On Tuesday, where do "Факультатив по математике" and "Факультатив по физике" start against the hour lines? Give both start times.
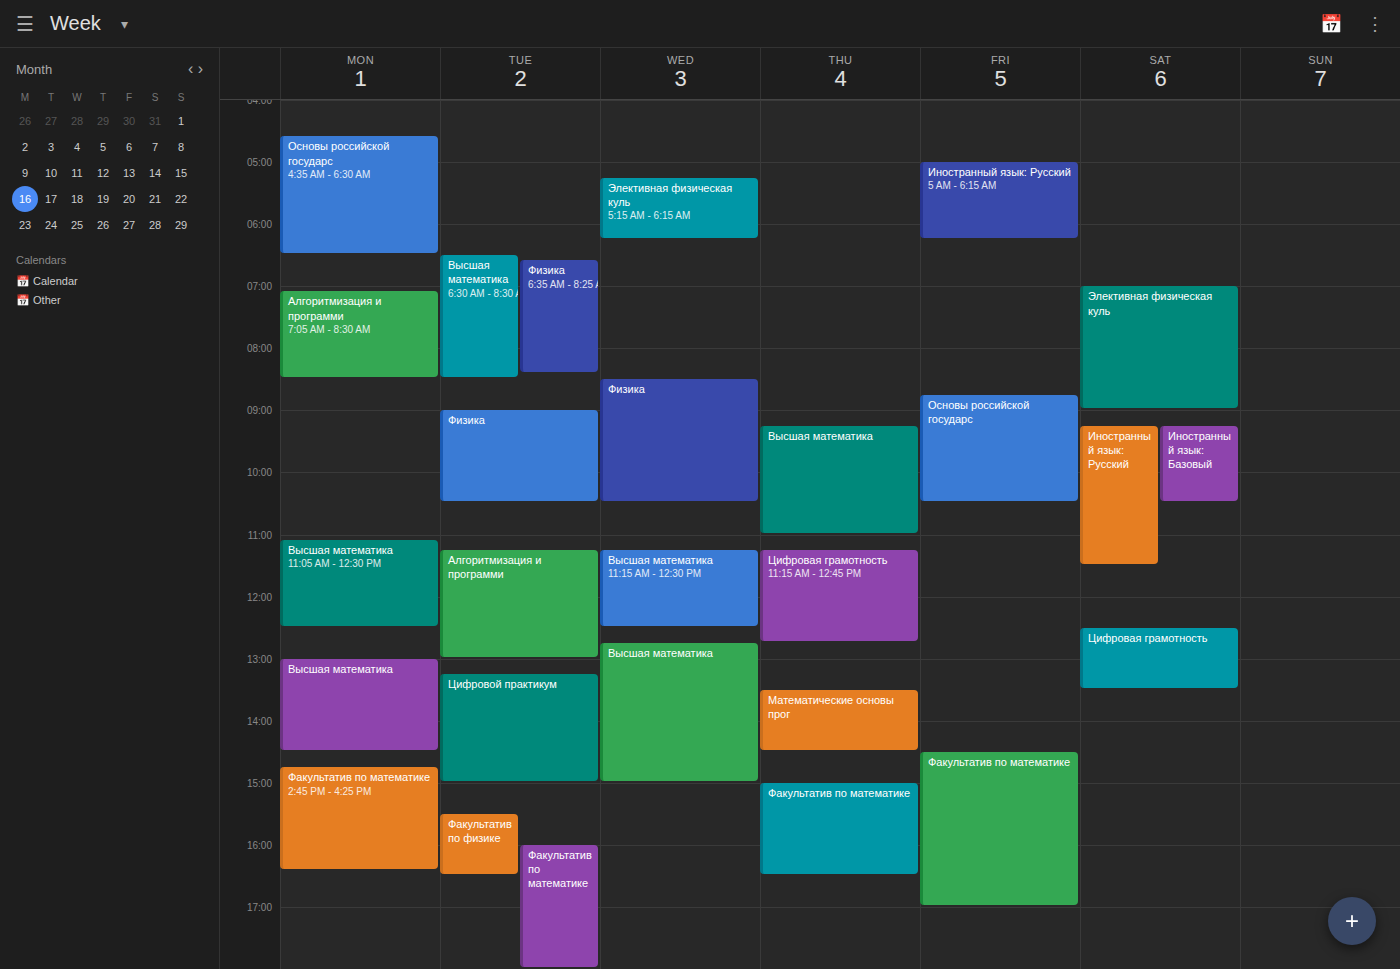
"Факультатив по математике": 4:00 PM, exactly on the 4 PM line. "Факультатив по физике": 3:30 PM, halfway between the 3 PM and 4 PM lines.